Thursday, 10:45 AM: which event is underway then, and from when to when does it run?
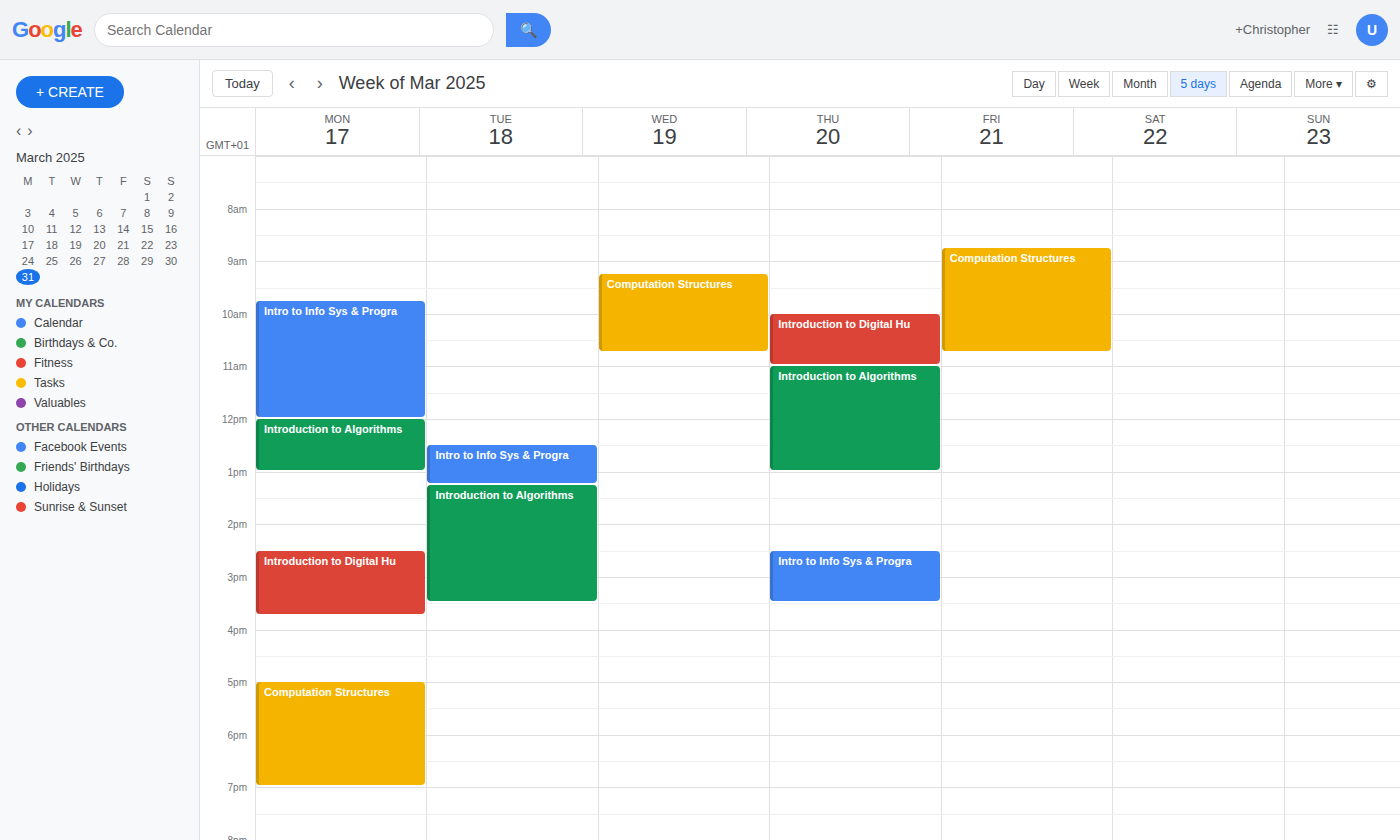
"Introduction to Digital Hu", 10:00 AM to 11:00 AM